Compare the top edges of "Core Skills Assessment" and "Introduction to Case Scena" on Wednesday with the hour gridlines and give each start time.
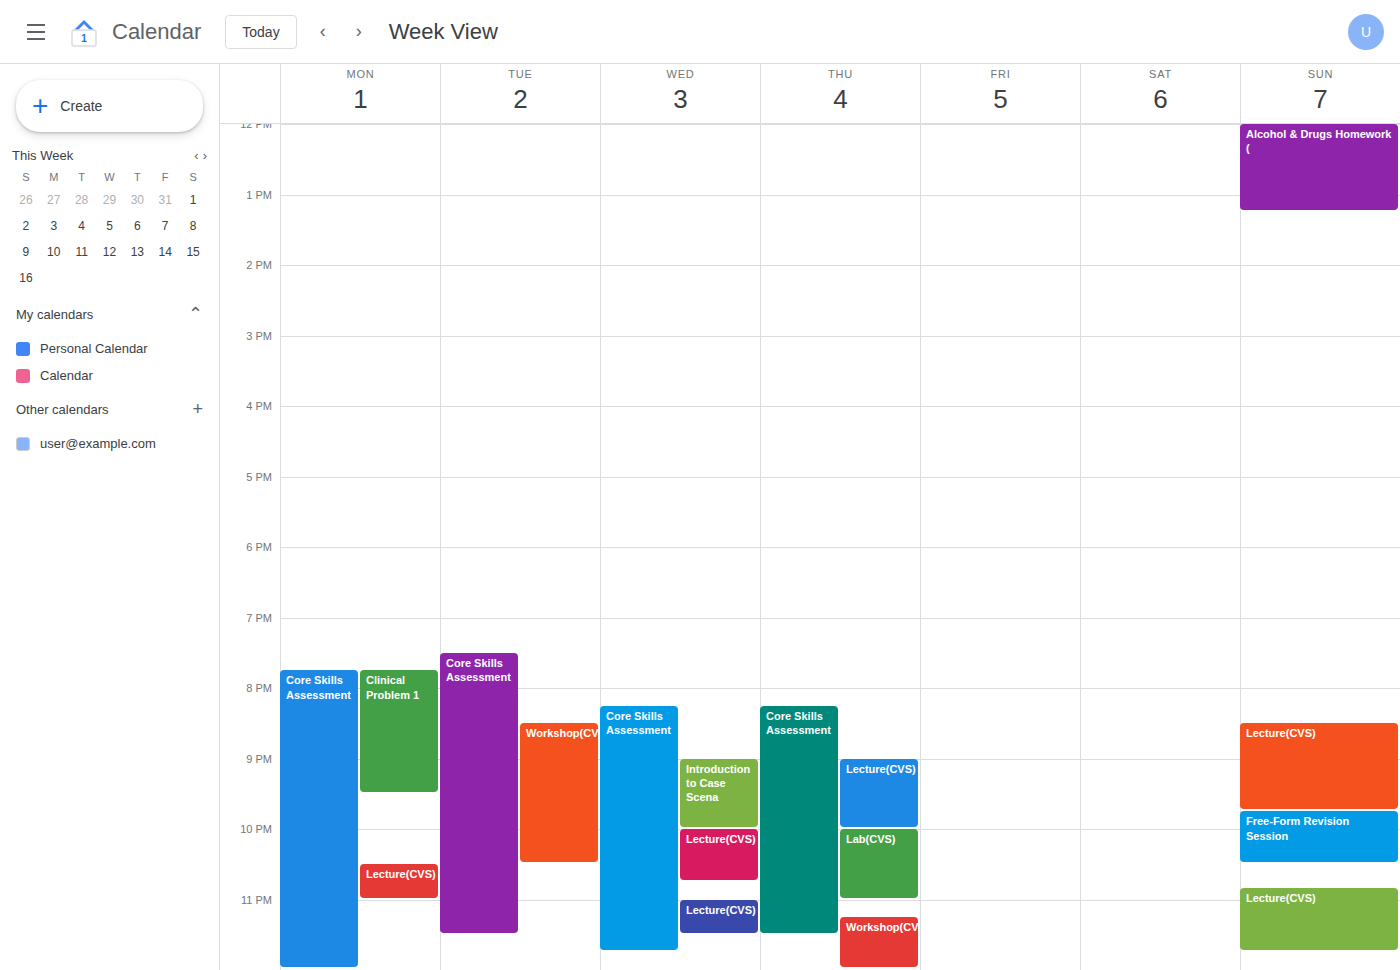
"Core Skills Assessment": 20:15, neither: a quarter of the way from the 20:00 line to the 21:00 line. "Introduction to Case Scena": 21:00, exactly on the 21:00 line.